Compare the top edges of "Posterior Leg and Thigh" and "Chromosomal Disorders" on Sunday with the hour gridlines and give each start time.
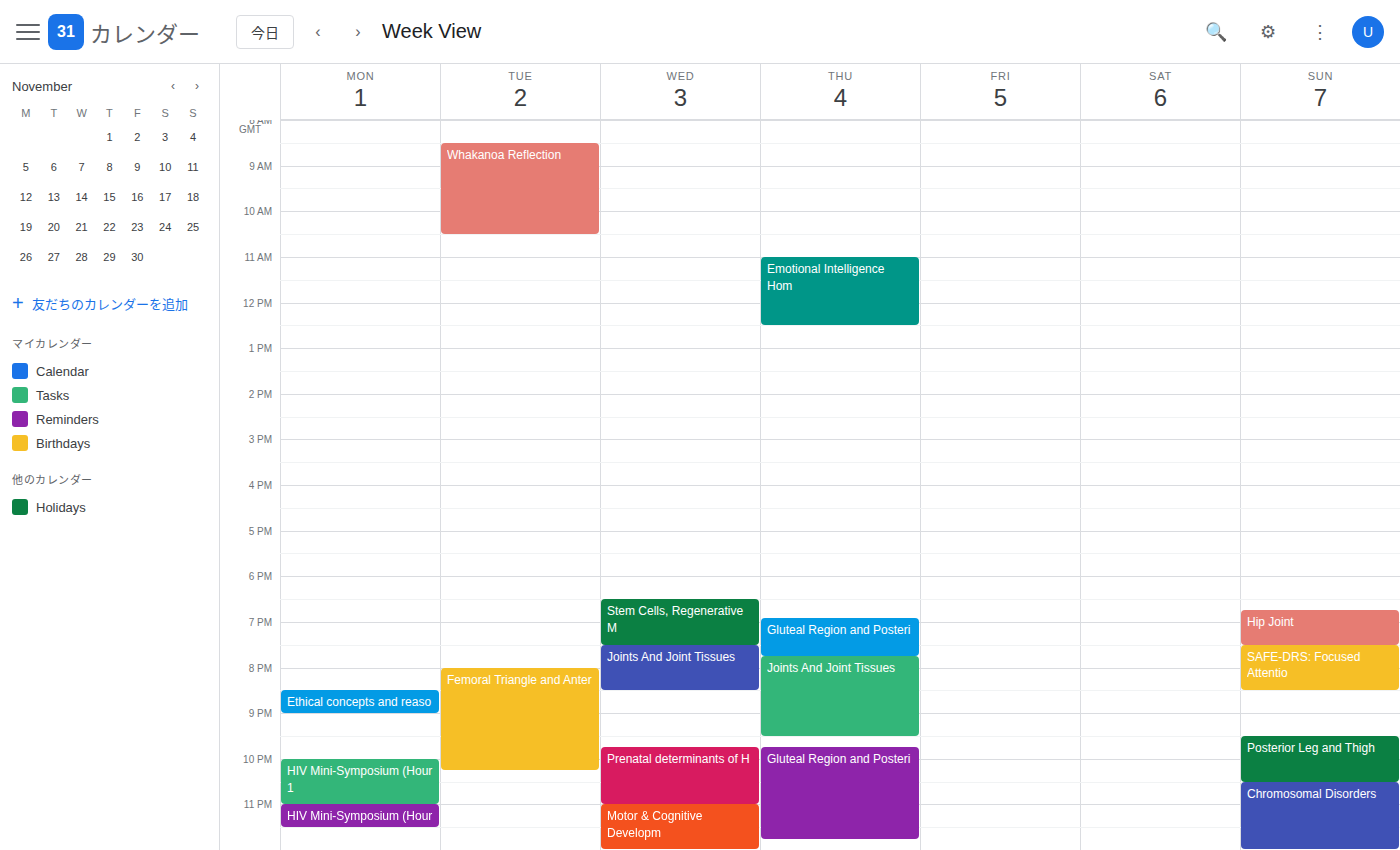
"Posterior Leg and Thigh": 9:30 PM, halfway between the 9 PM and 10 PM lines. "Chromosomal Disorders": 10:30 PM, halfway between the 10 PM and 11 PM lines.